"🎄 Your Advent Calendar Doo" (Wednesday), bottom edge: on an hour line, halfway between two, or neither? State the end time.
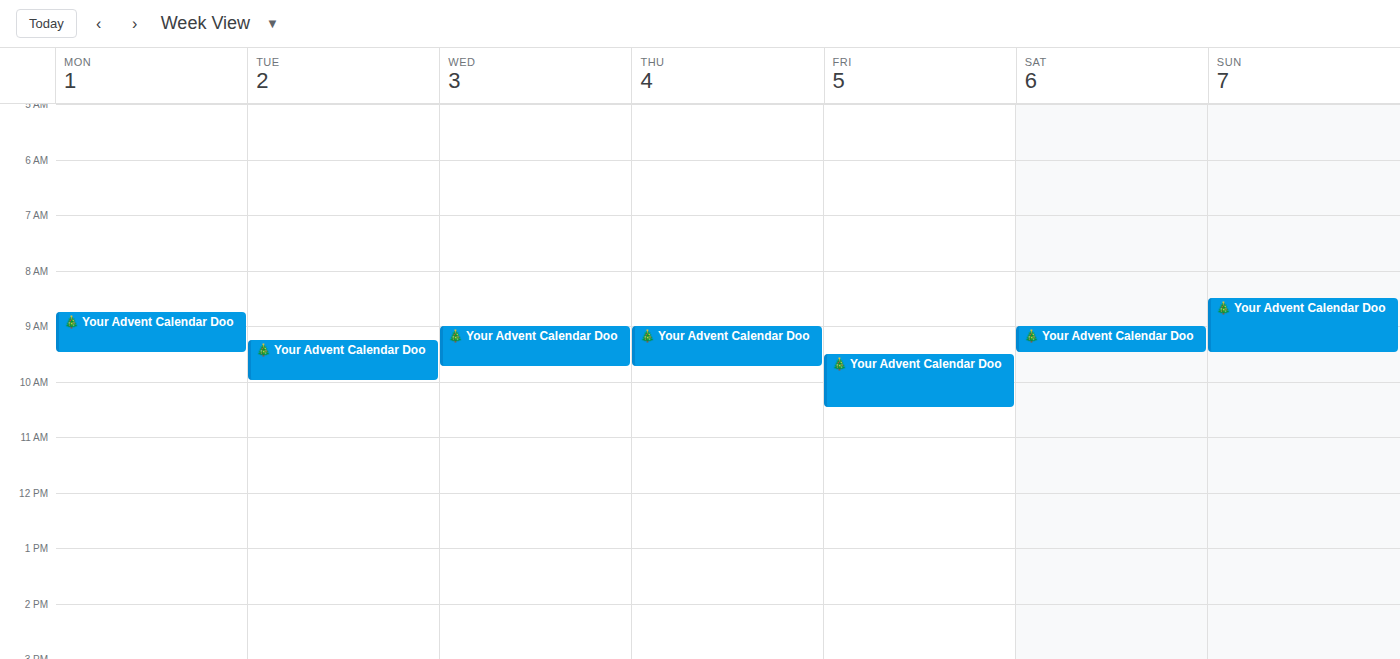
09:45 -- neither: three quarters of the way from the 09:00 line to the 10:00 line.